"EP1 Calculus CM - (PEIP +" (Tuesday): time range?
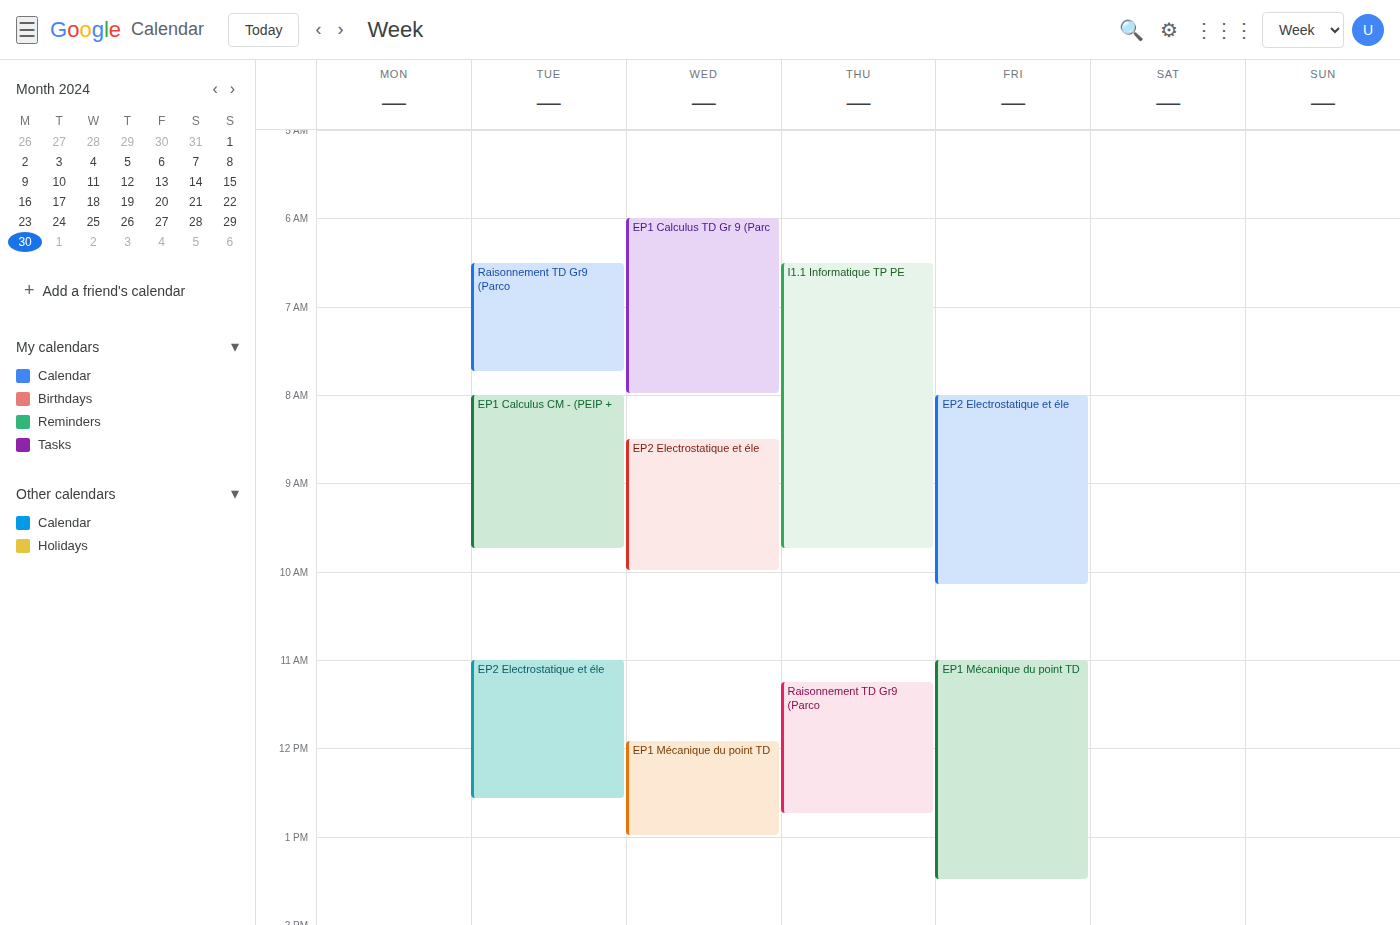
8:00 AM to 9:45 AM